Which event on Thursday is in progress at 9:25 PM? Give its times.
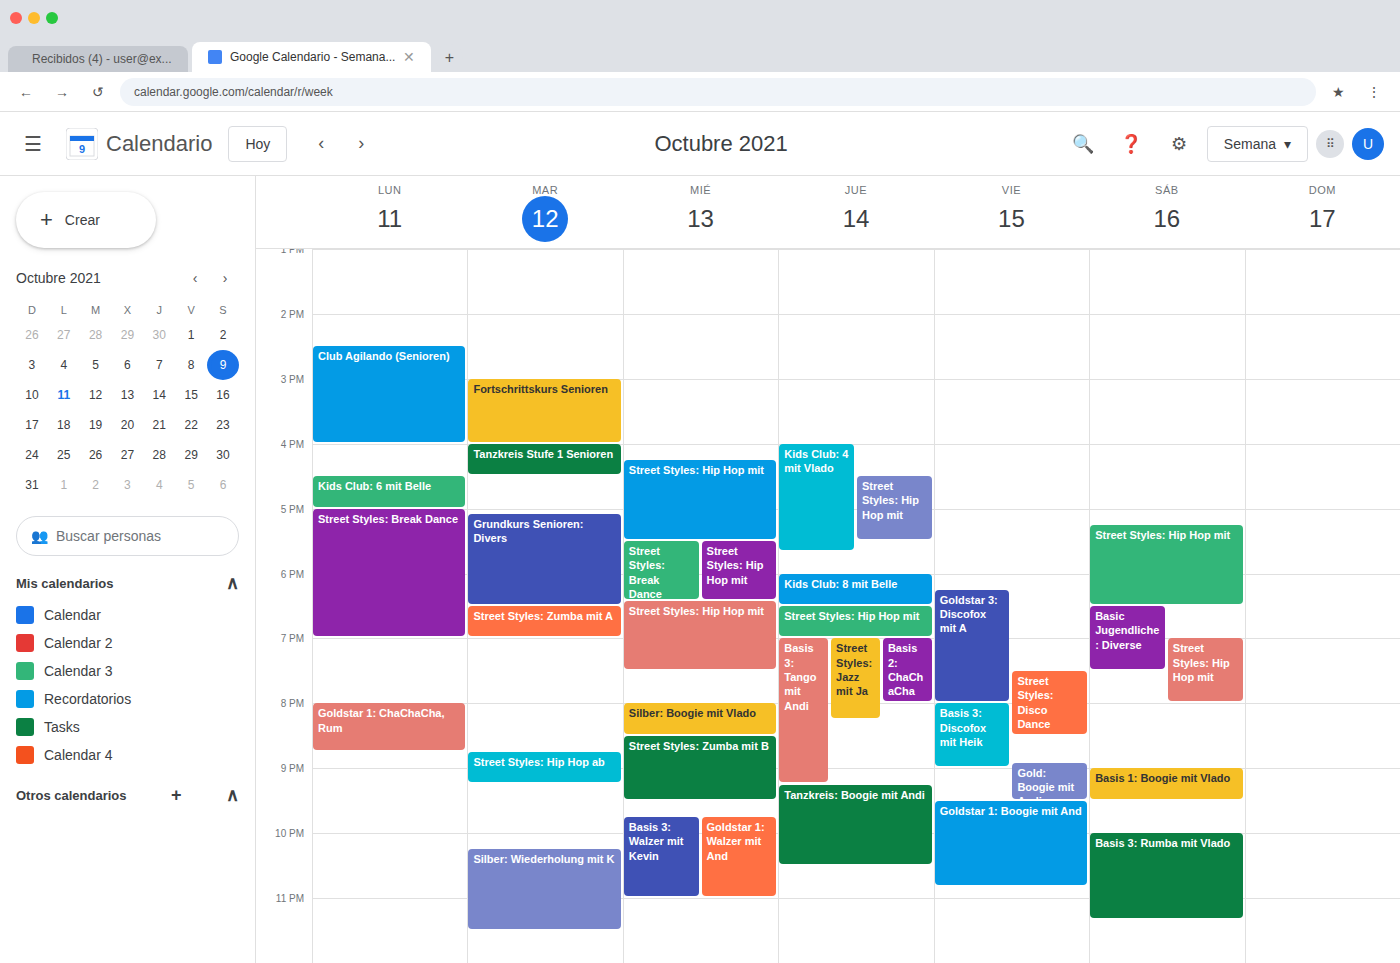
"Tanzkreis: Boogie mit Andi", 9:15 PM to 10:30 PM